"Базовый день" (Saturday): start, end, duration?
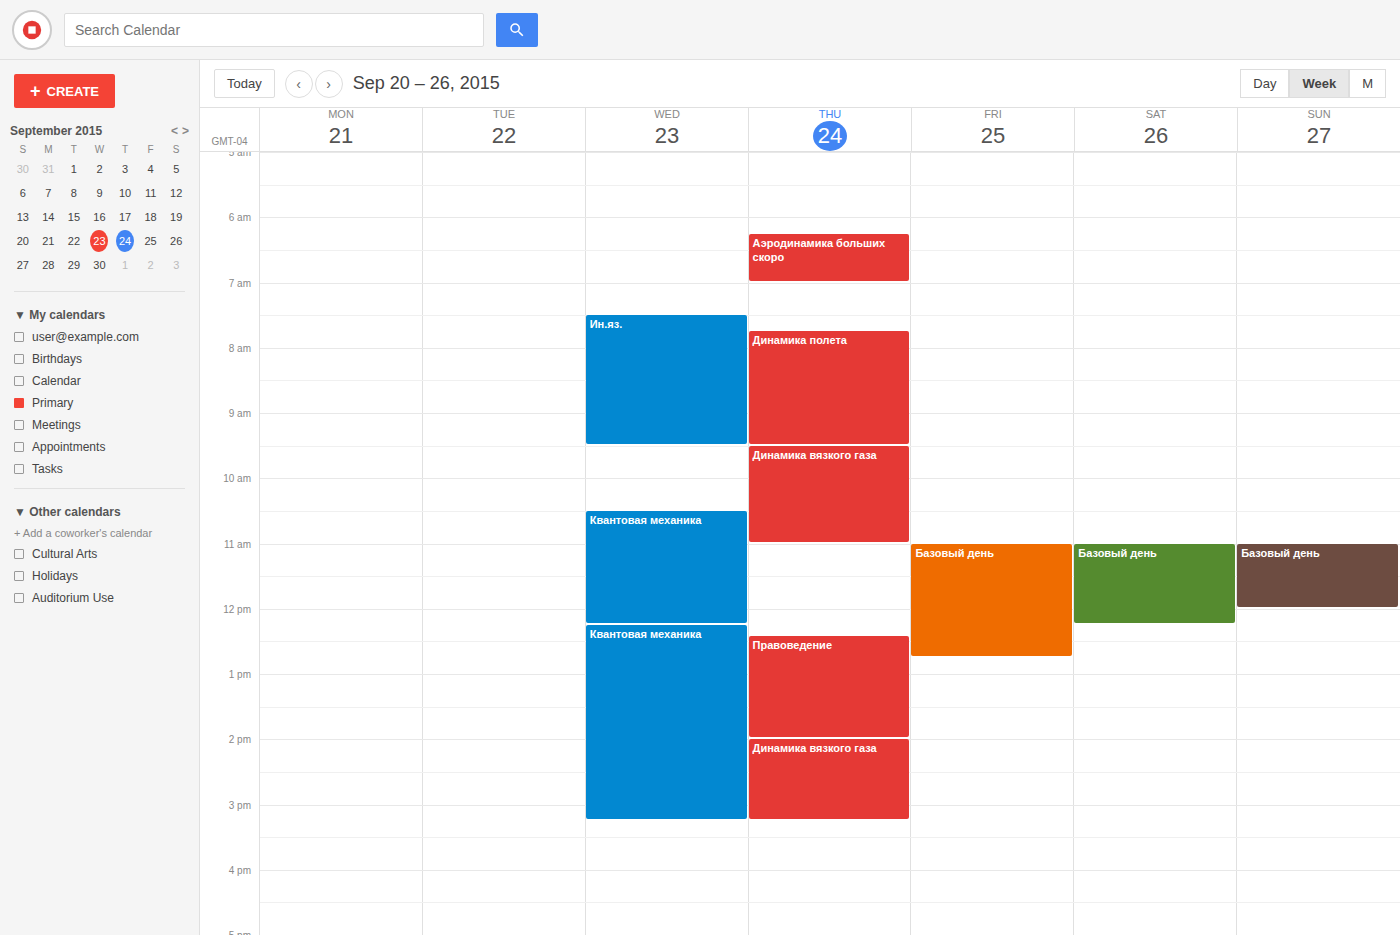
11:00 to 12:15, 1 hour 15 minutes